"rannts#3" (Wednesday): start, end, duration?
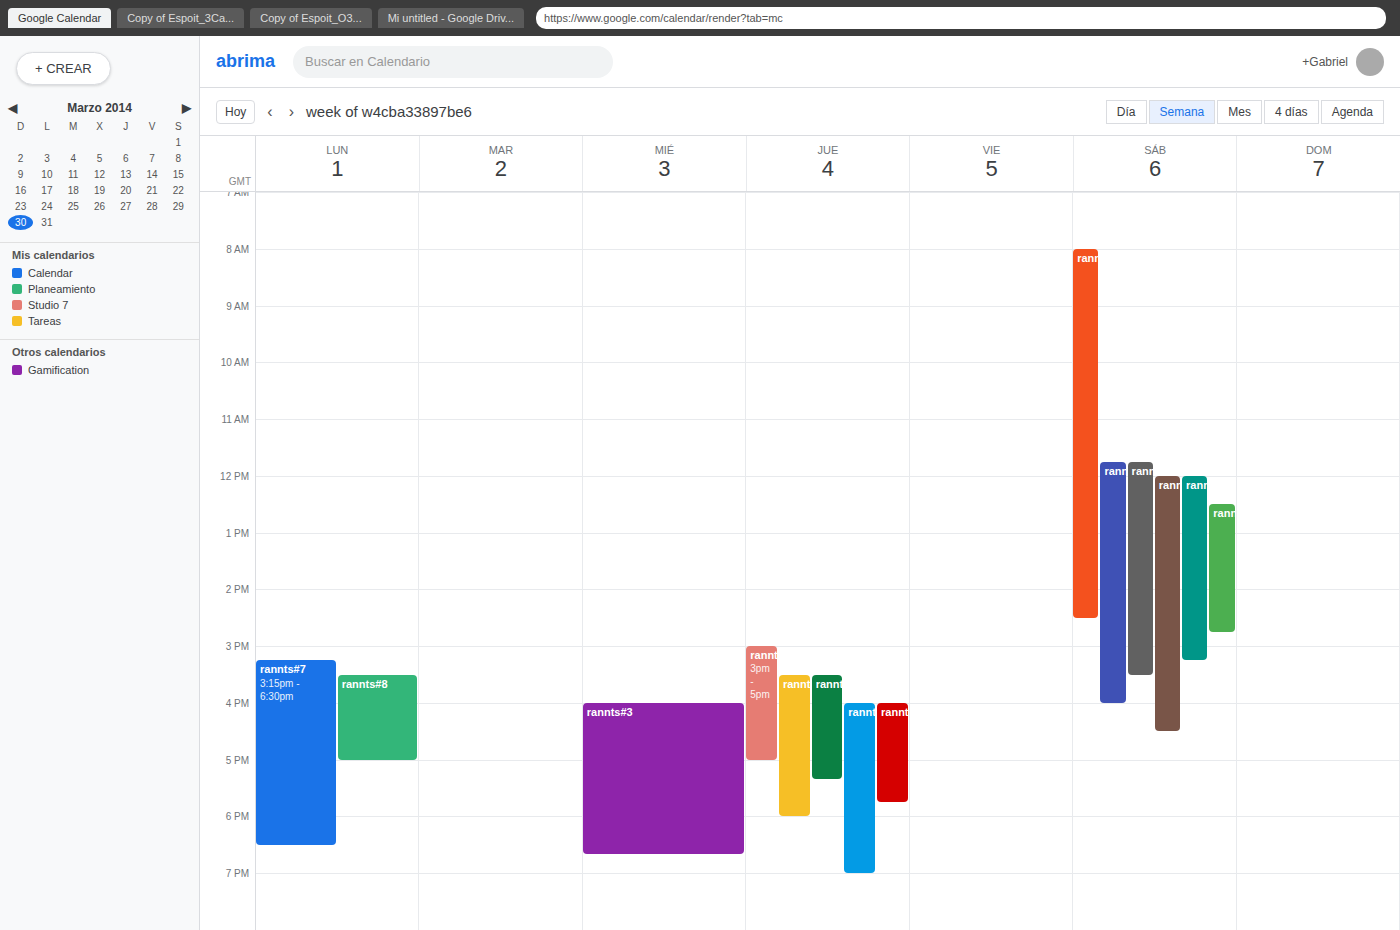
4:00 PM to 6:40 PM, 2 hours 40 minutes